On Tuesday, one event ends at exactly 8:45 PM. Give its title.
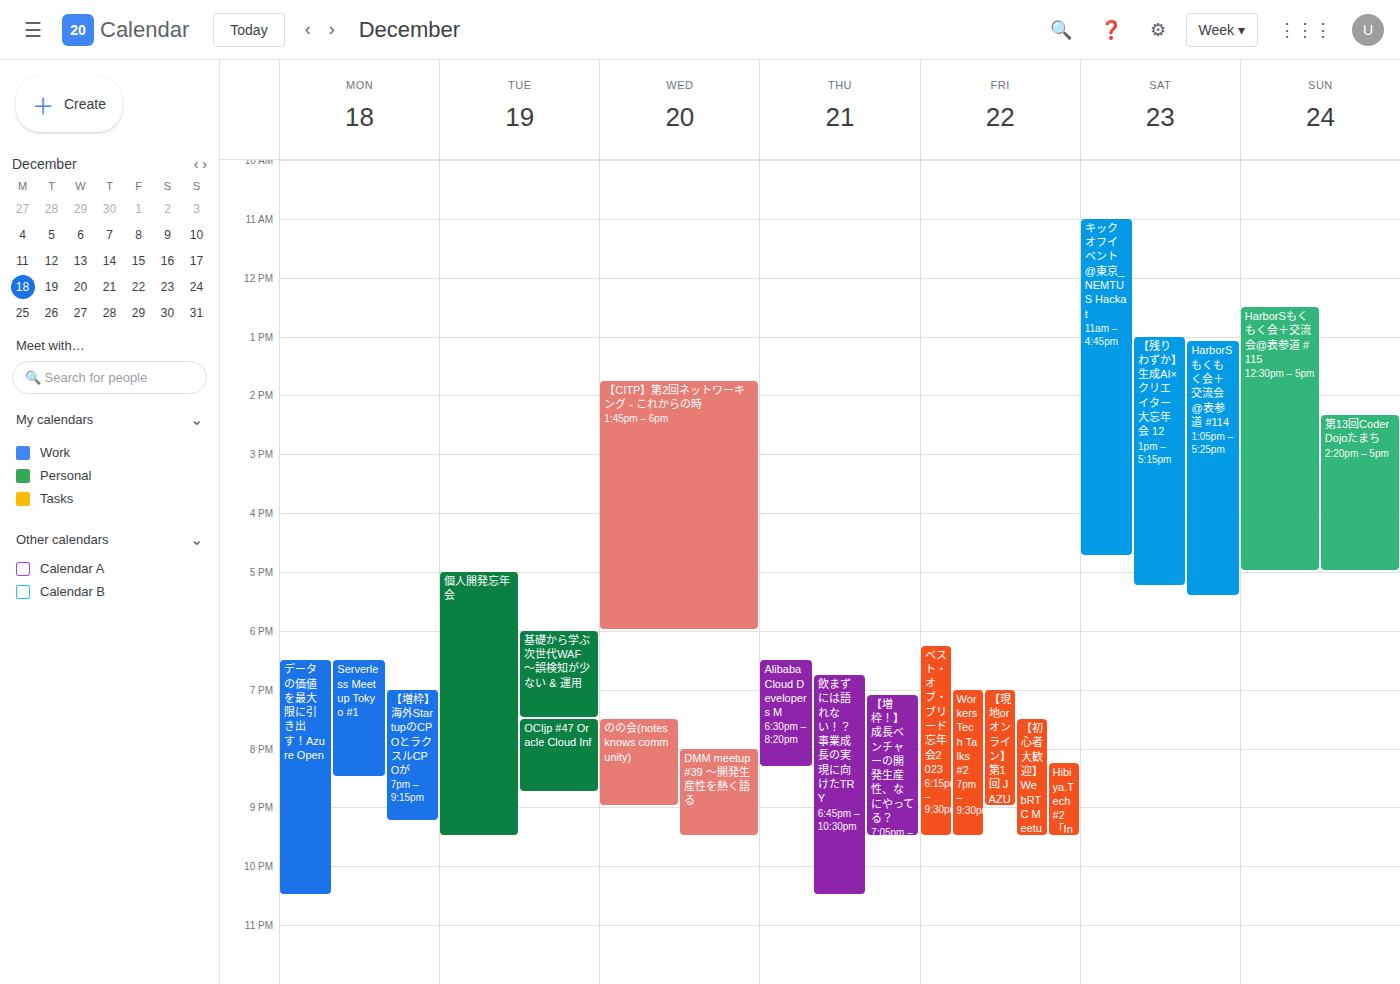
"OCIjp #47 Oracle Cloud Inf"